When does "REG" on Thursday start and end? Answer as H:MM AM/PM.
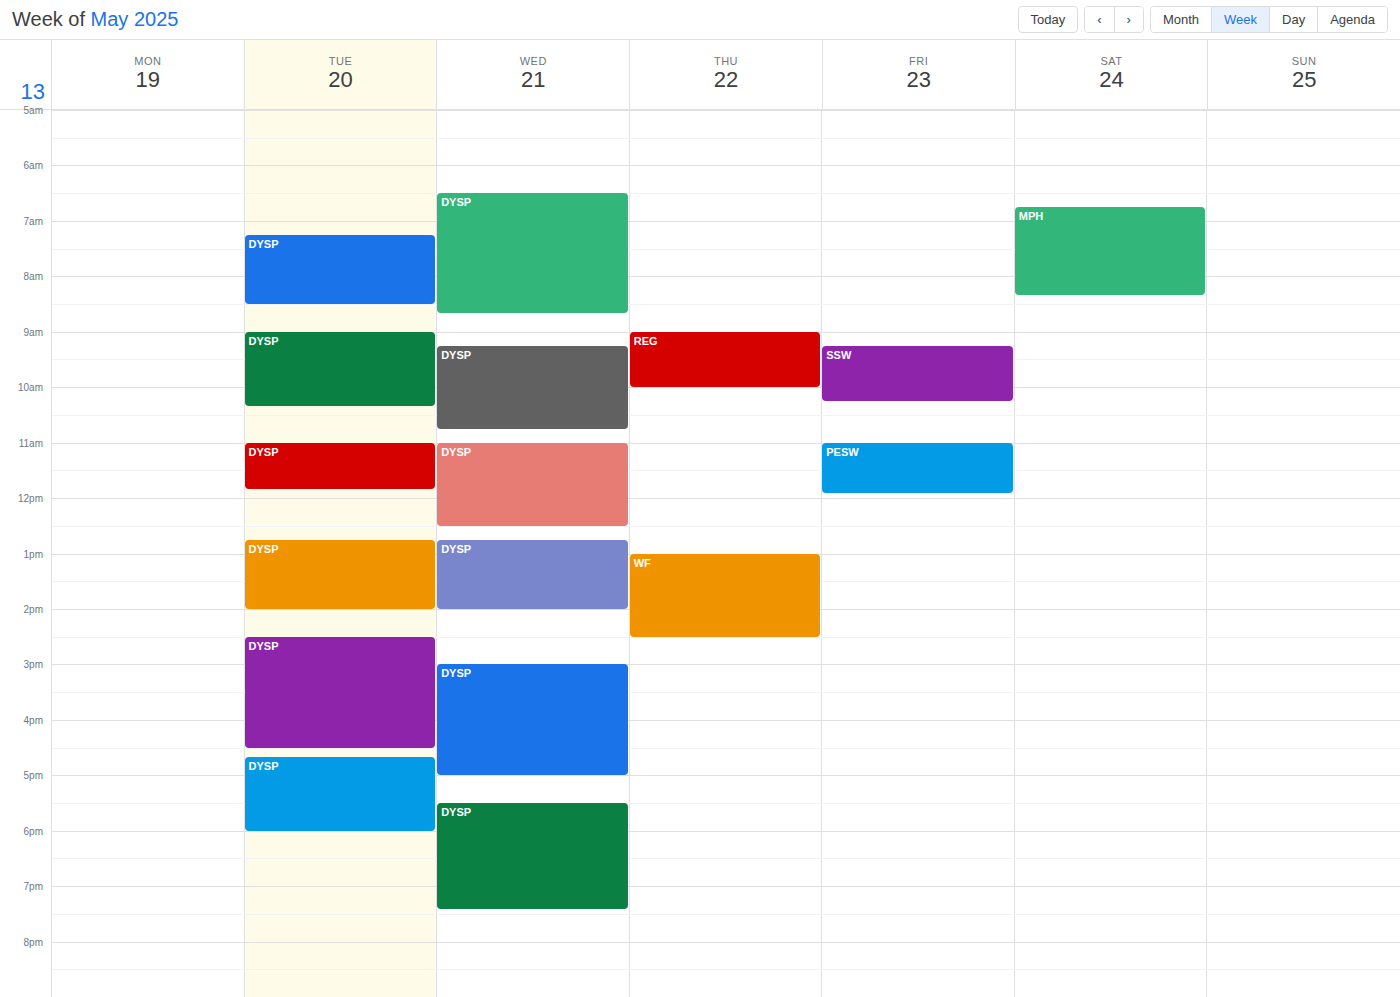
9:00 AM to 10:00 AM